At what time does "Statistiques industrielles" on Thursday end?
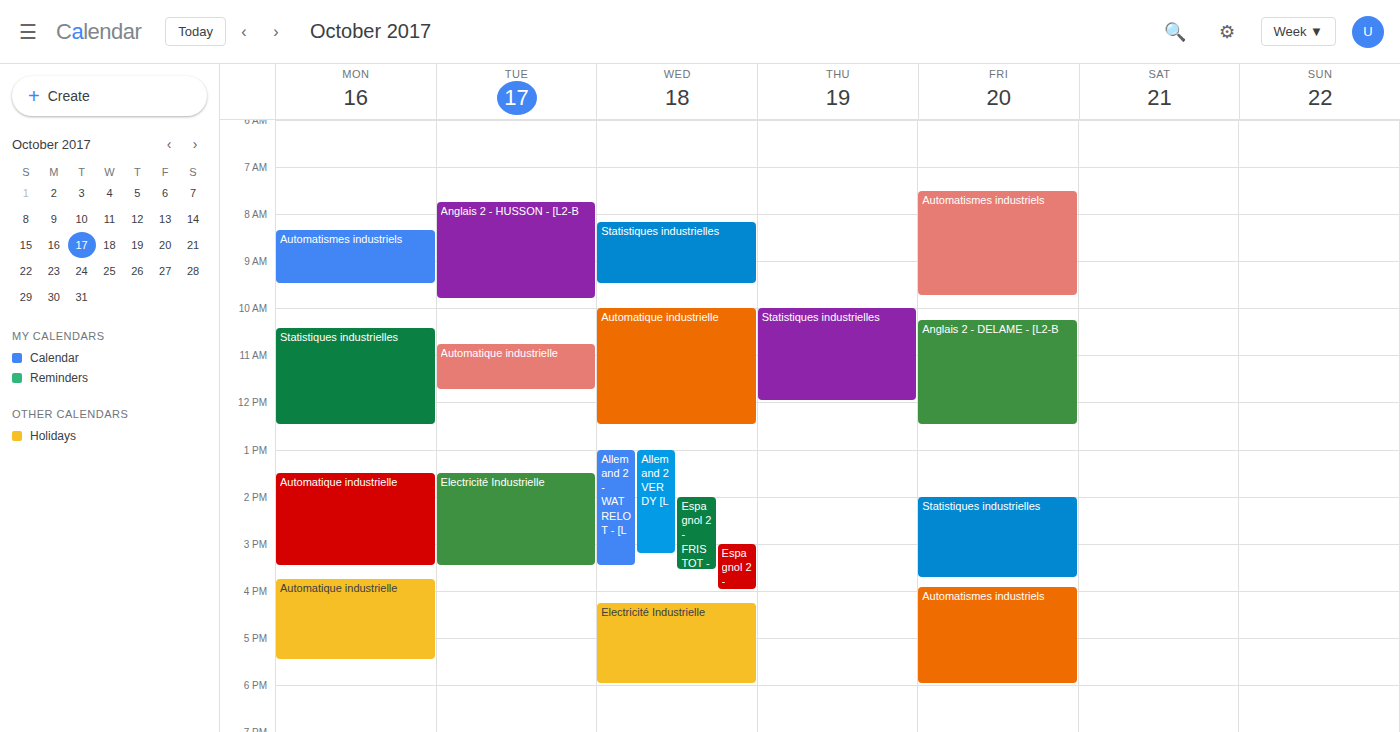
12:00 PM